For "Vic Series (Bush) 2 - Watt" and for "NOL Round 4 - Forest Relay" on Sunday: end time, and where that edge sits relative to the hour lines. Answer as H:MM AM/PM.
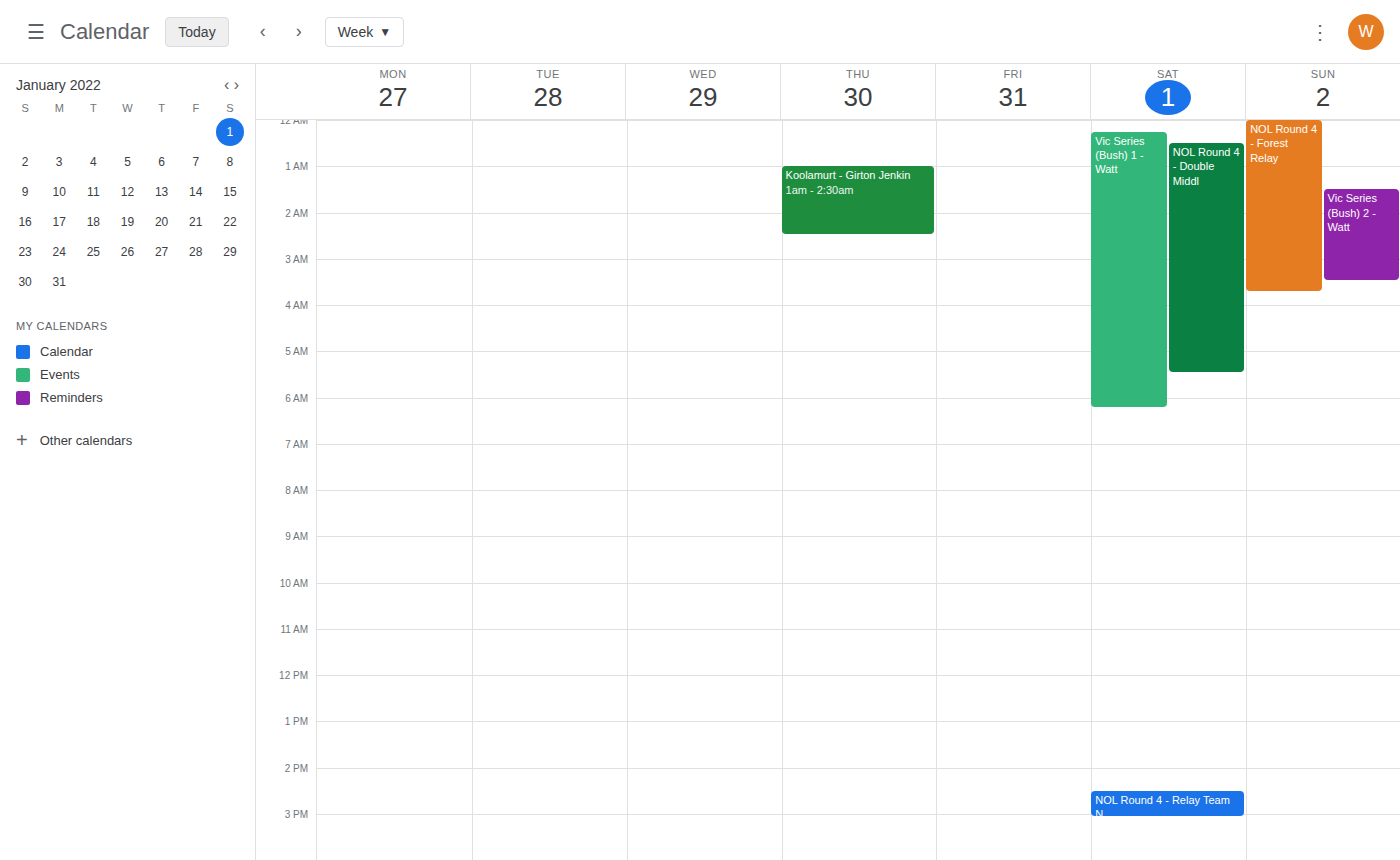
"Vic Series (Bush) 2 - Watt": 3:30 AM, halfway between the 3 AM and 4 AM lines. "NOL Round 4 - Forest Relay": 3:45 AM, neither: three quarters of the way from the 3 AM line to the 4 AM line.